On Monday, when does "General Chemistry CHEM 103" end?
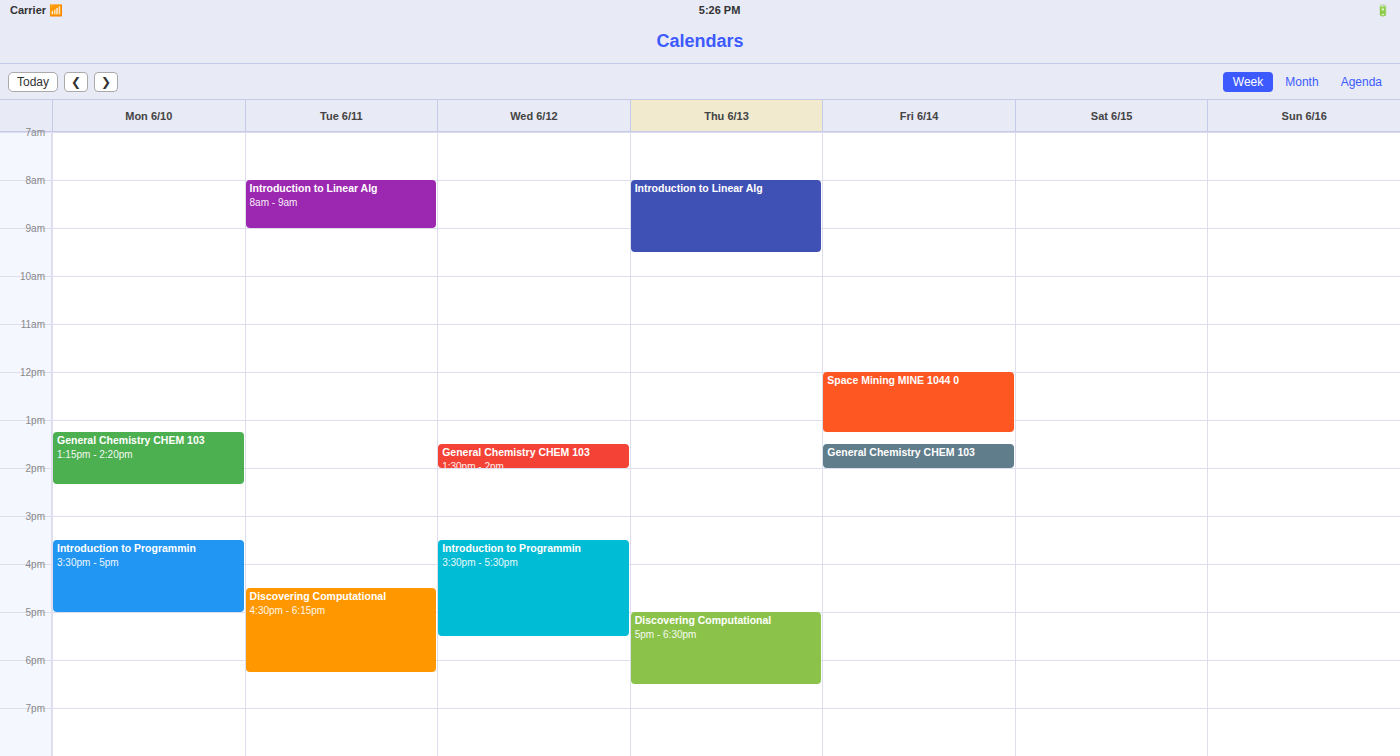
2:20 PM